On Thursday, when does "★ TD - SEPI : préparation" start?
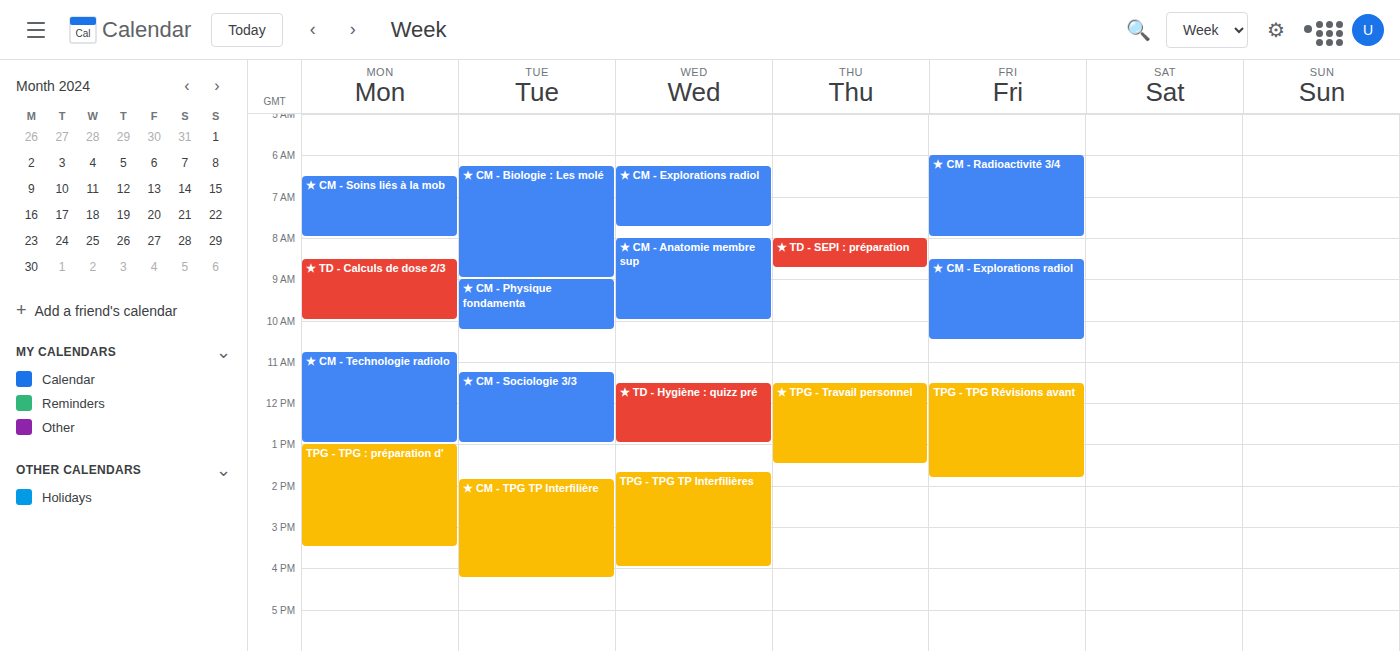
8:00 AM